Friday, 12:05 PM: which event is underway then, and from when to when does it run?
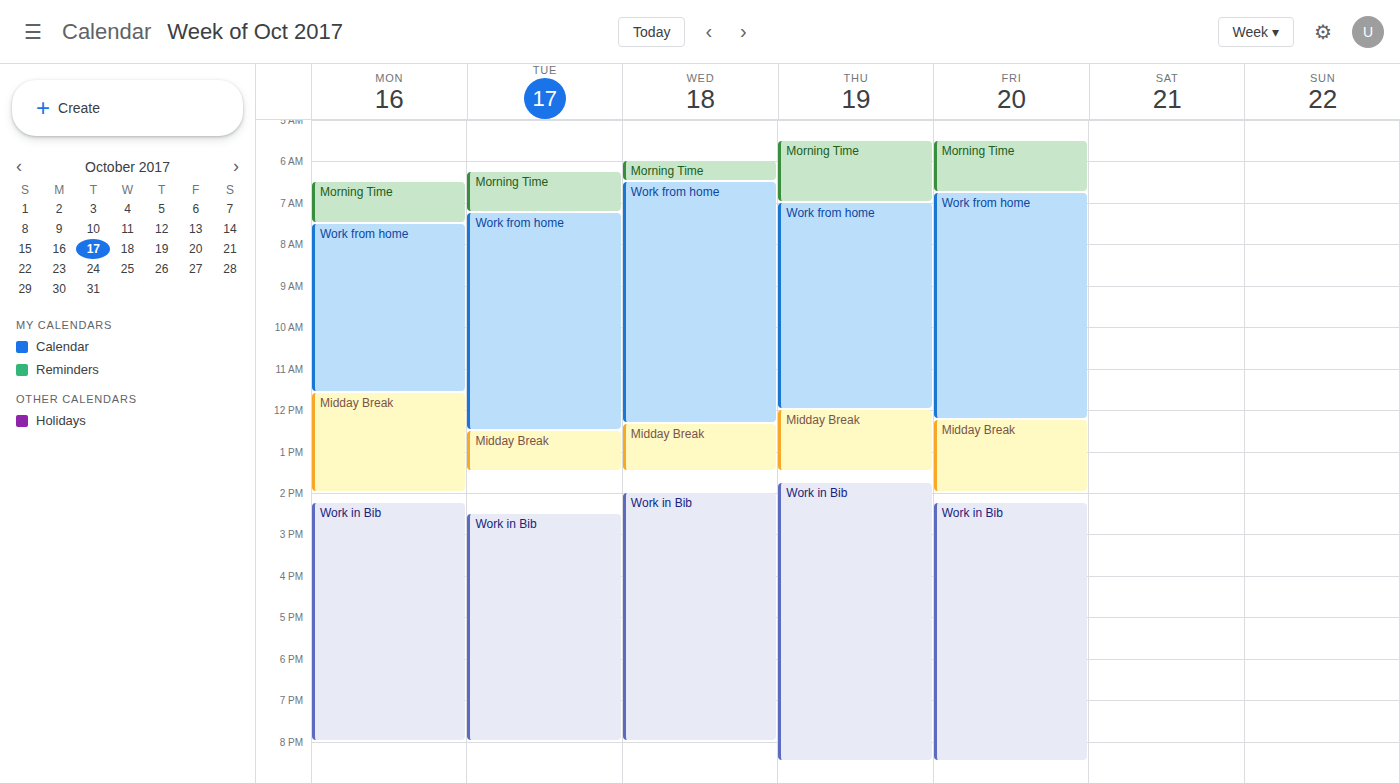
"Work from home", 6:45 AM to 12:15 PM